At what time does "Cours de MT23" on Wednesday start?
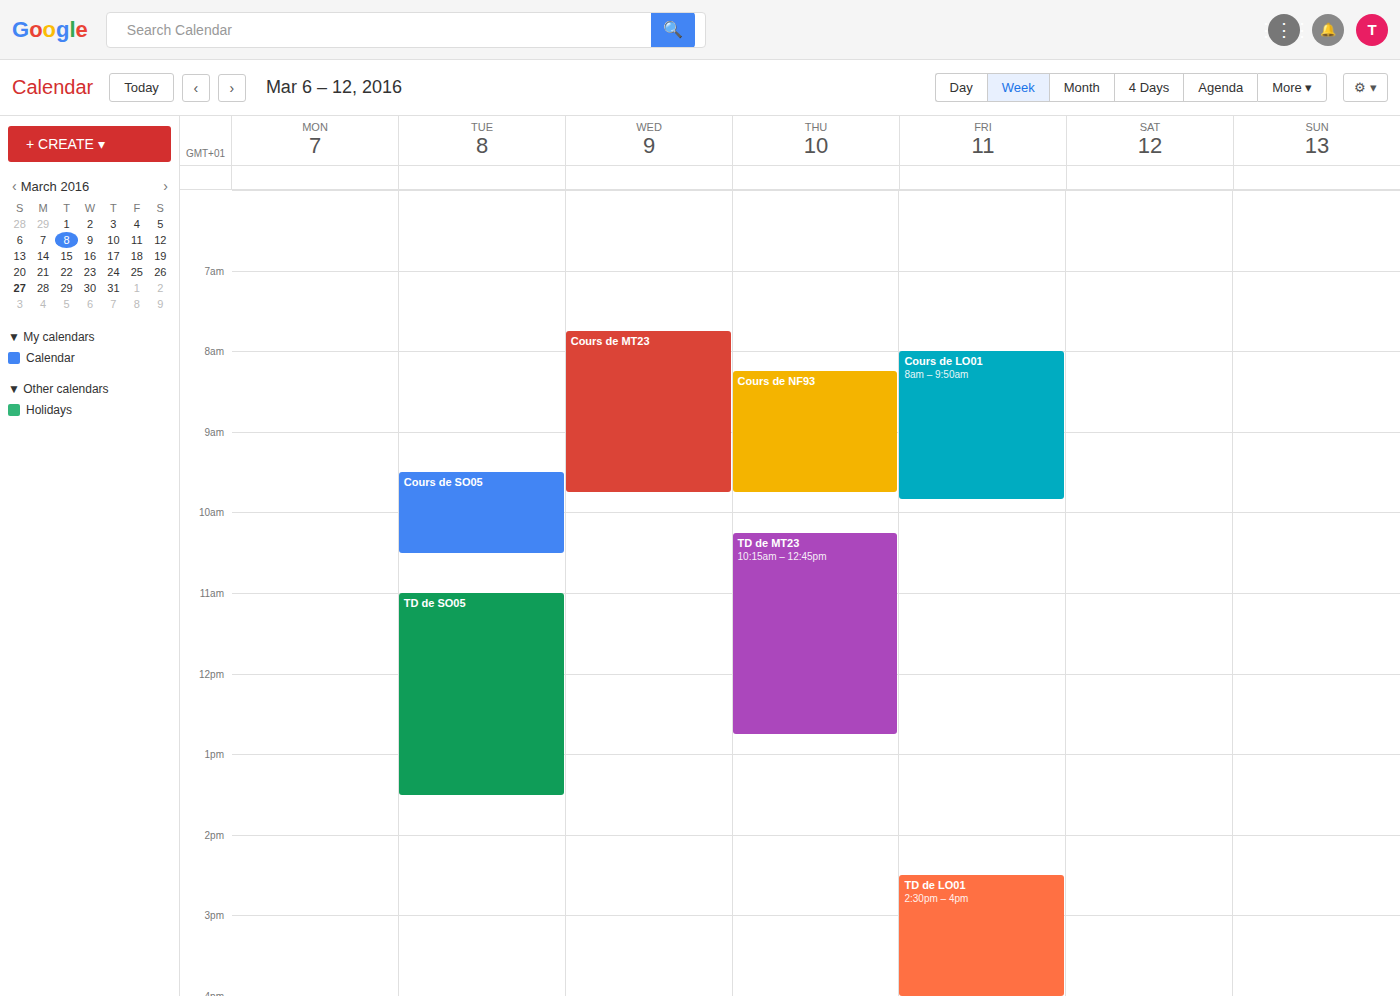
7:45 AM